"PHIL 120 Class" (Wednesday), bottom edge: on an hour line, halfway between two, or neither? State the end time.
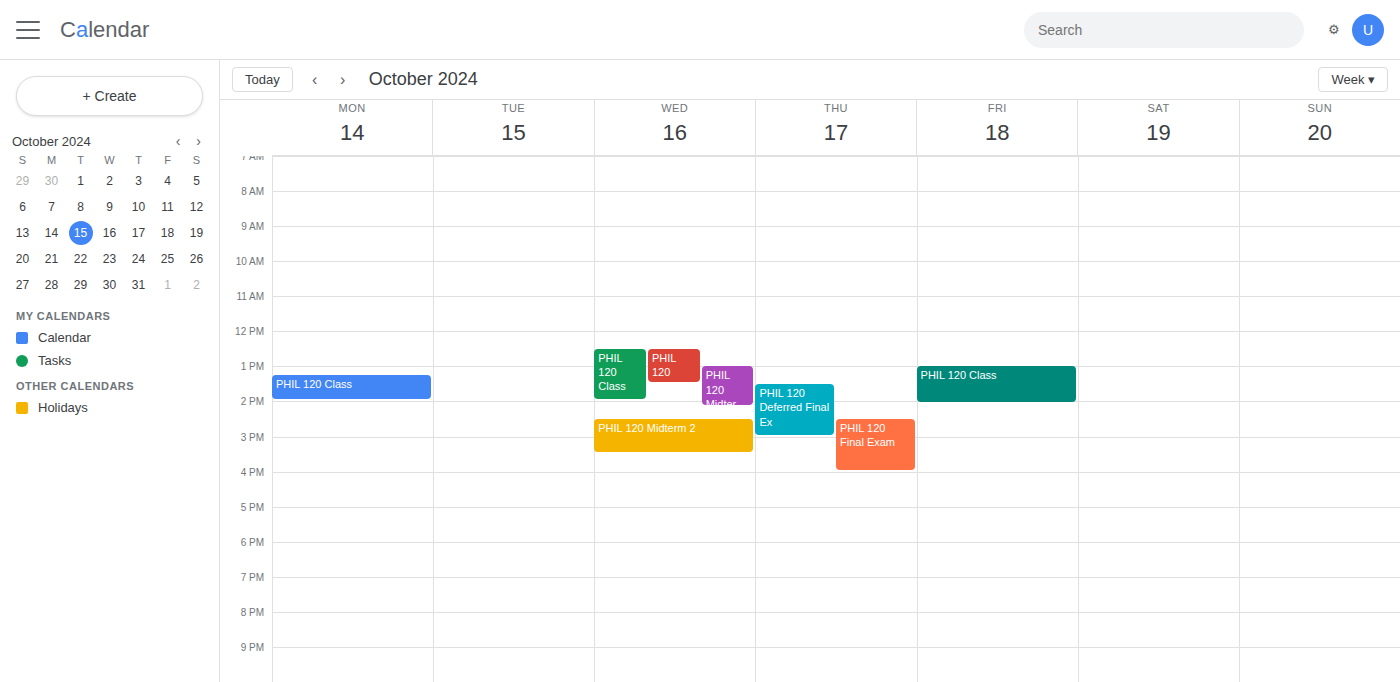
2:00 PM -- exactly on the 2 PM line.